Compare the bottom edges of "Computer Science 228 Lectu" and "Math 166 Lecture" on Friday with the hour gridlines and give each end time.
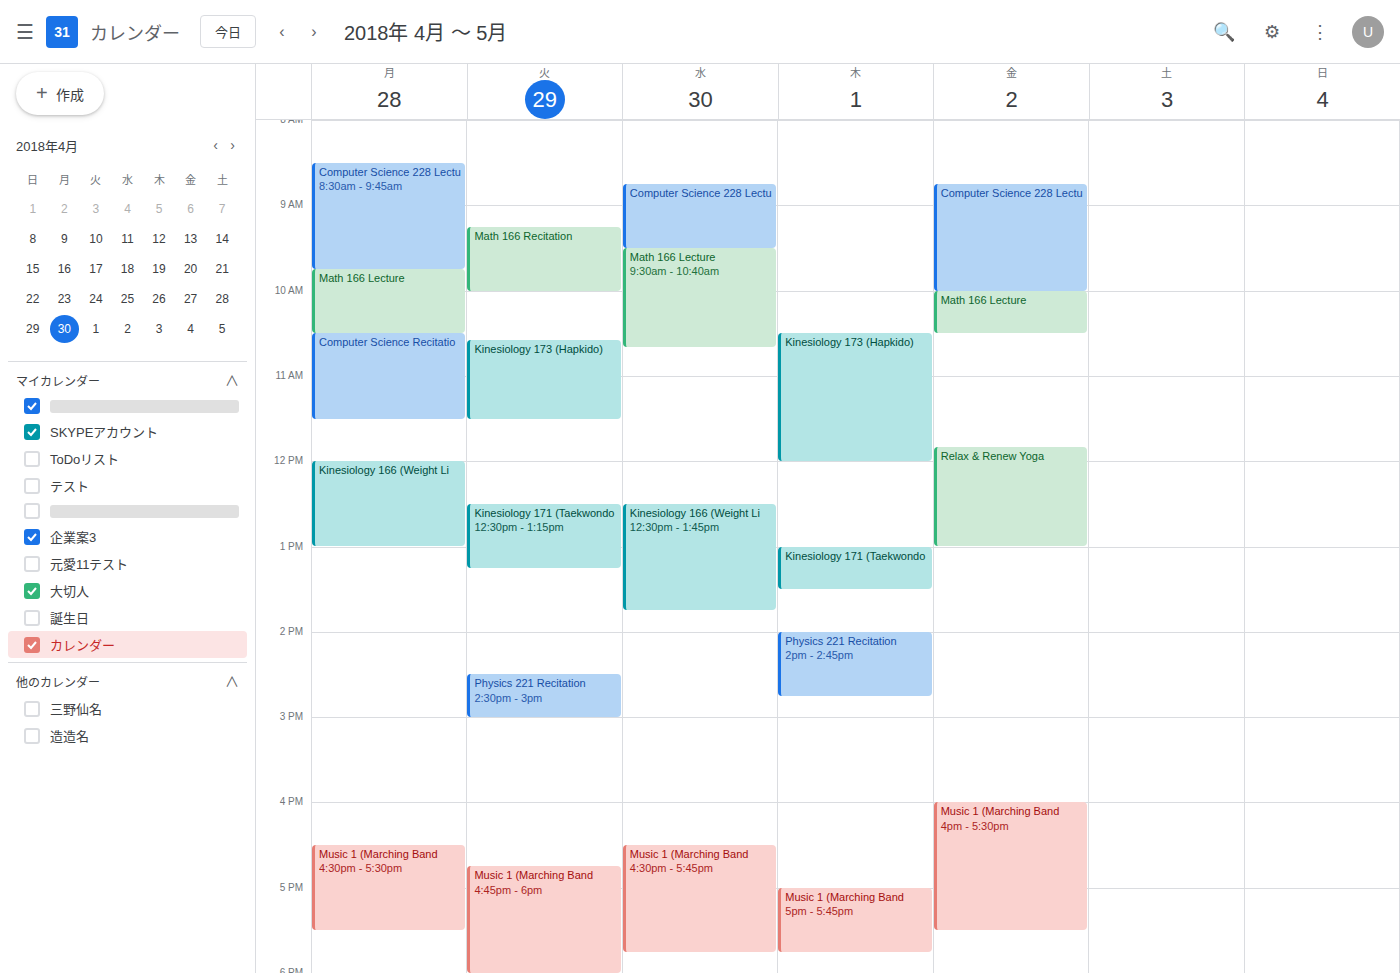
"Computer Science 228 Lectu": 10:00 AM, exactly on the 10 AM line. "Math 166 Lecture": 10:30 AM, halfway between the 10 AM and 11 AM lines.